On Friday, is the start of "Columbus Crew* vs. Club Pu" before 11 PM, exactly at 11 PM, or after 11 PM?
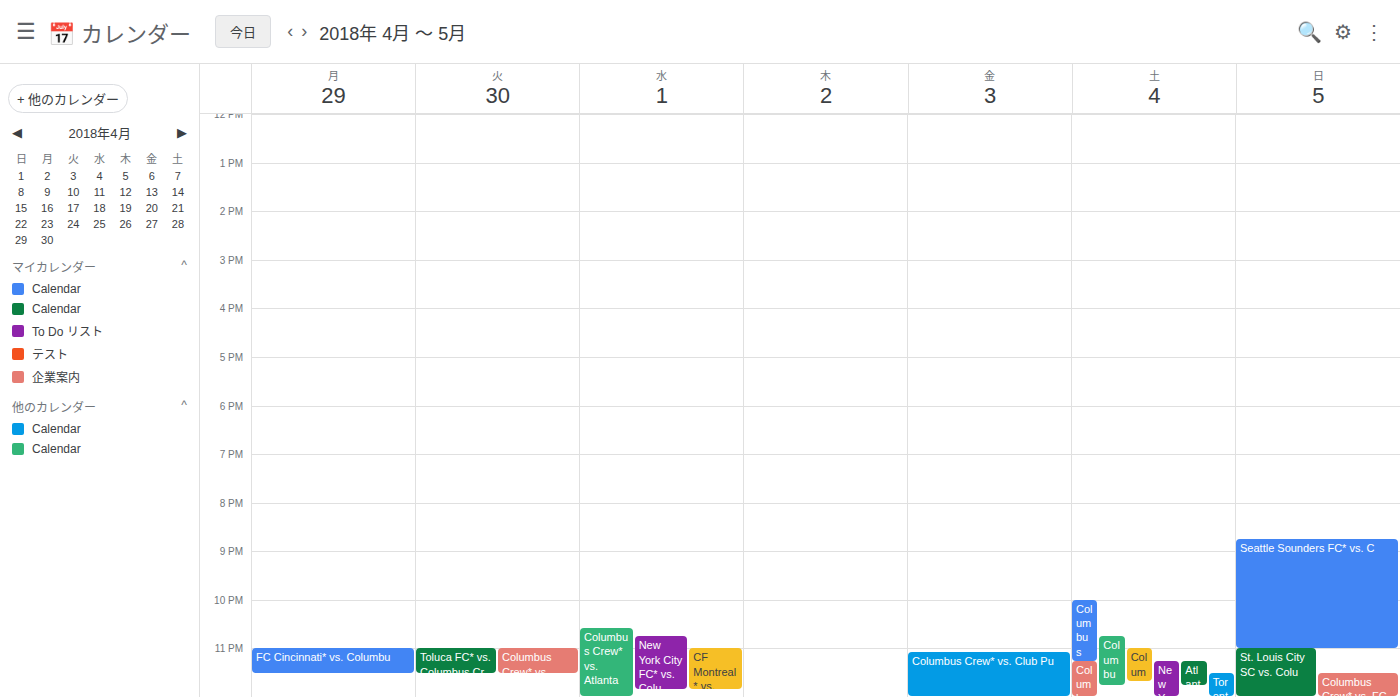
11:05 PM -- after 11 PM, 5 minutes below the 11 PM line.